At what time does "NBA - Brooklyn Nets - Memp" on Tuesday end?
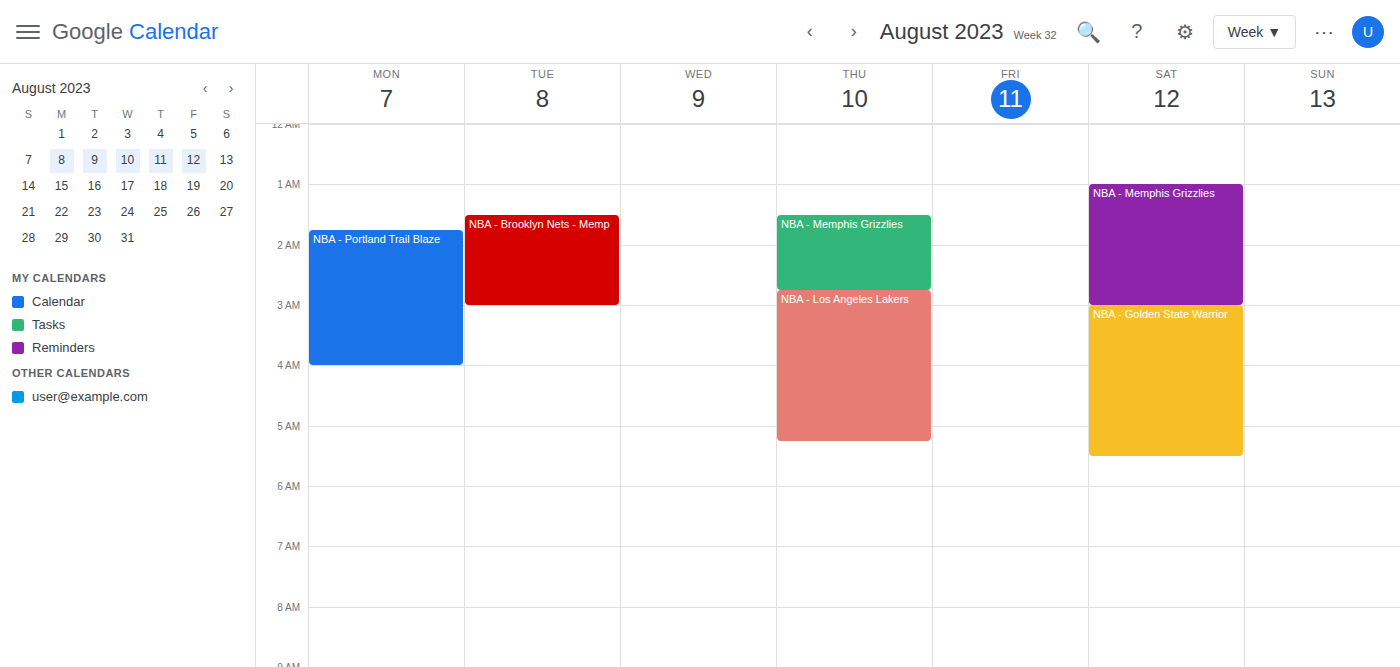
3:00 AM